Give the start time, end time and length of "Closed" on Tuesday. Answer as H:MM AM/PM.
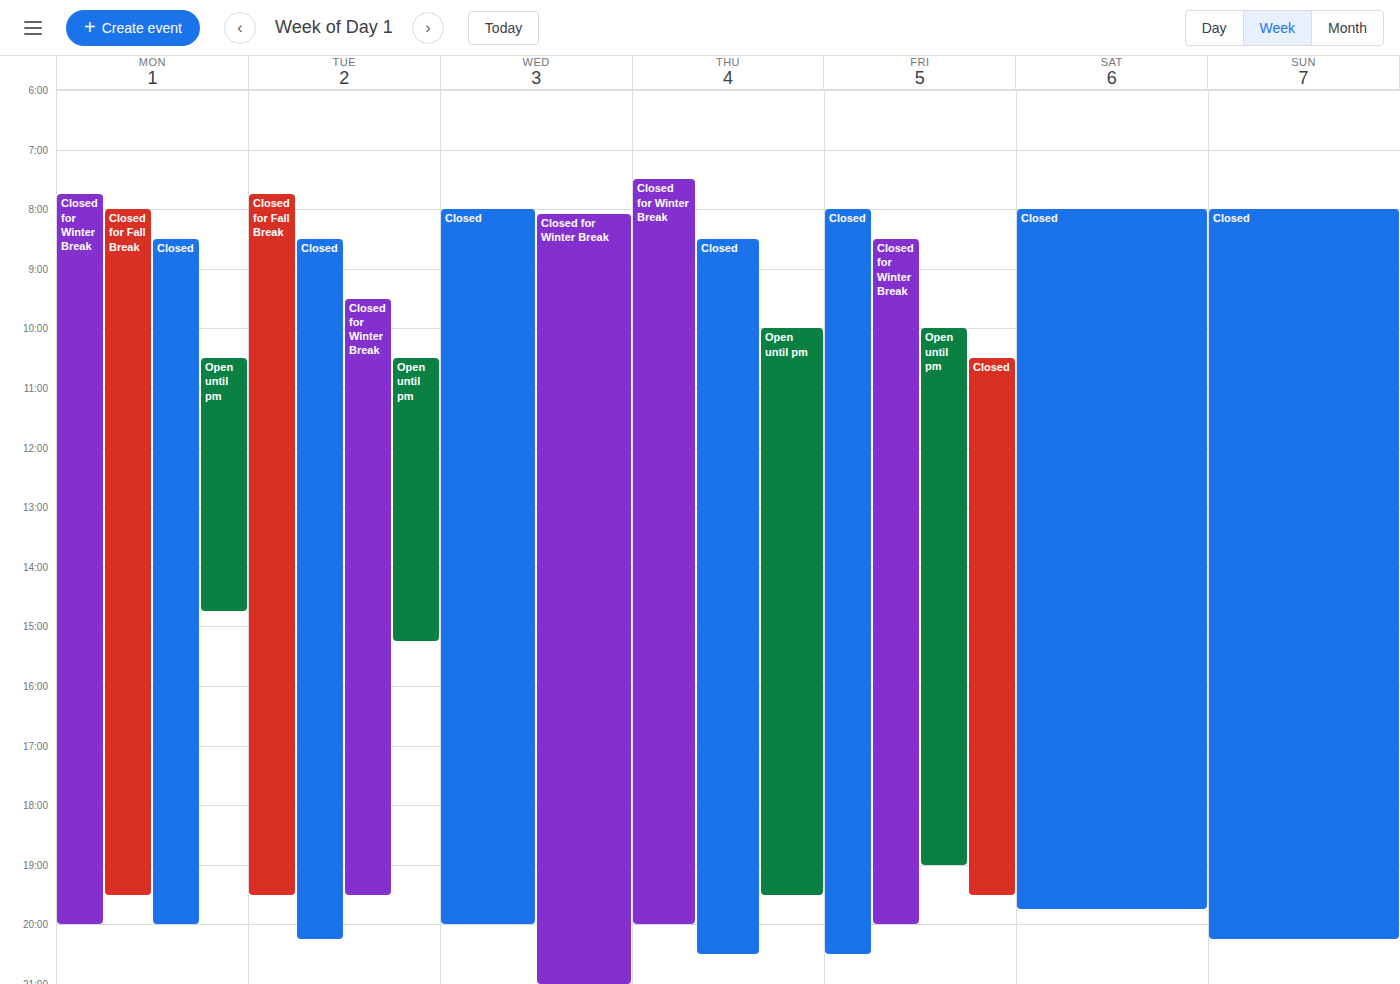
8:30 AM to 8:15 PM, 11 hours 45 minutes